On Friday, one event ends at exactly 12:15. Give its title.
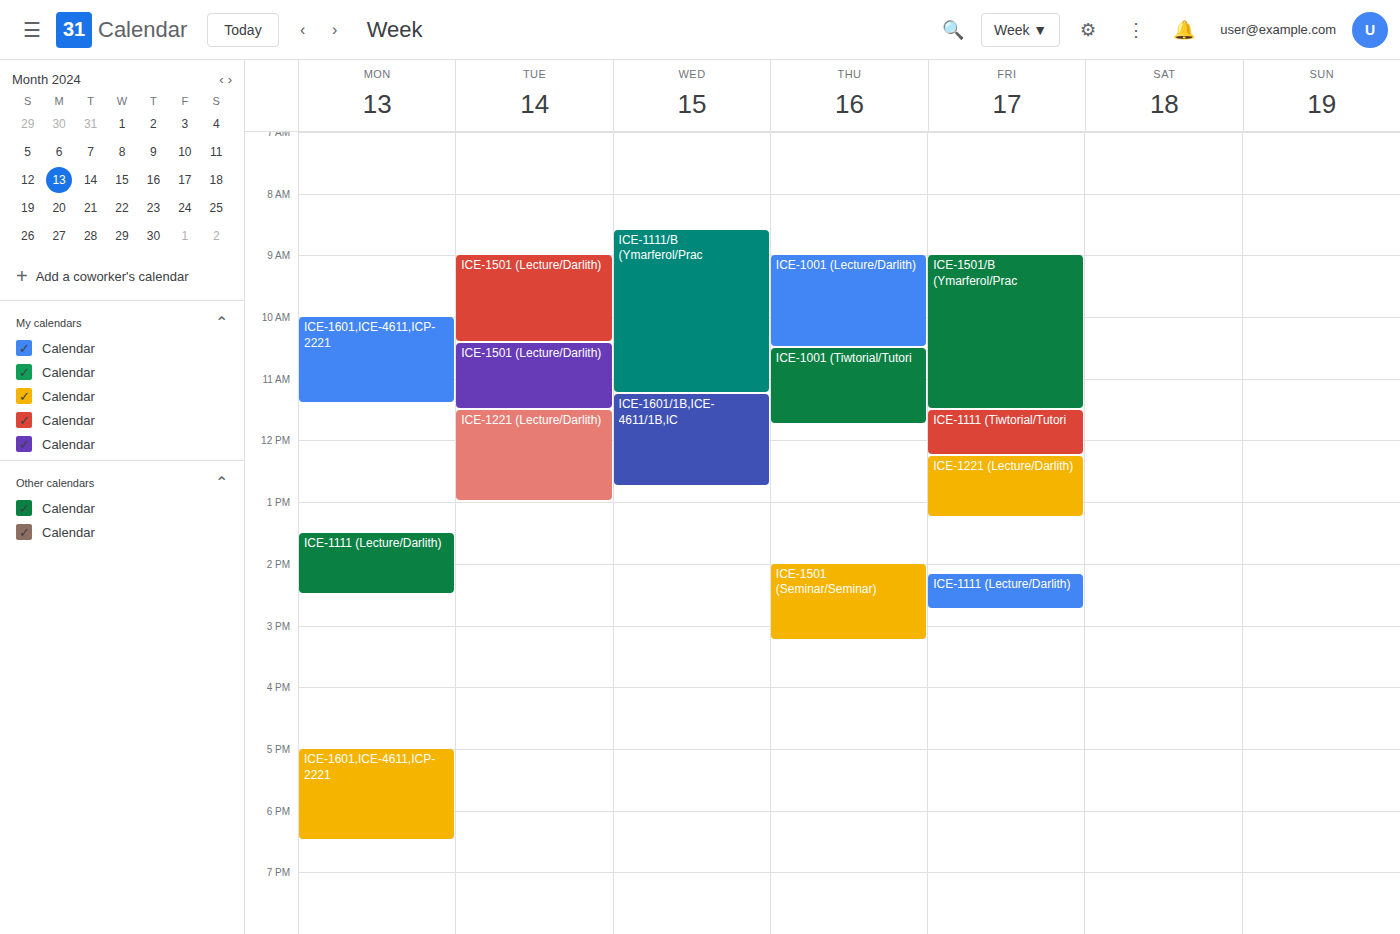
"ICE-1111 (Tiwtorial/Tutori"